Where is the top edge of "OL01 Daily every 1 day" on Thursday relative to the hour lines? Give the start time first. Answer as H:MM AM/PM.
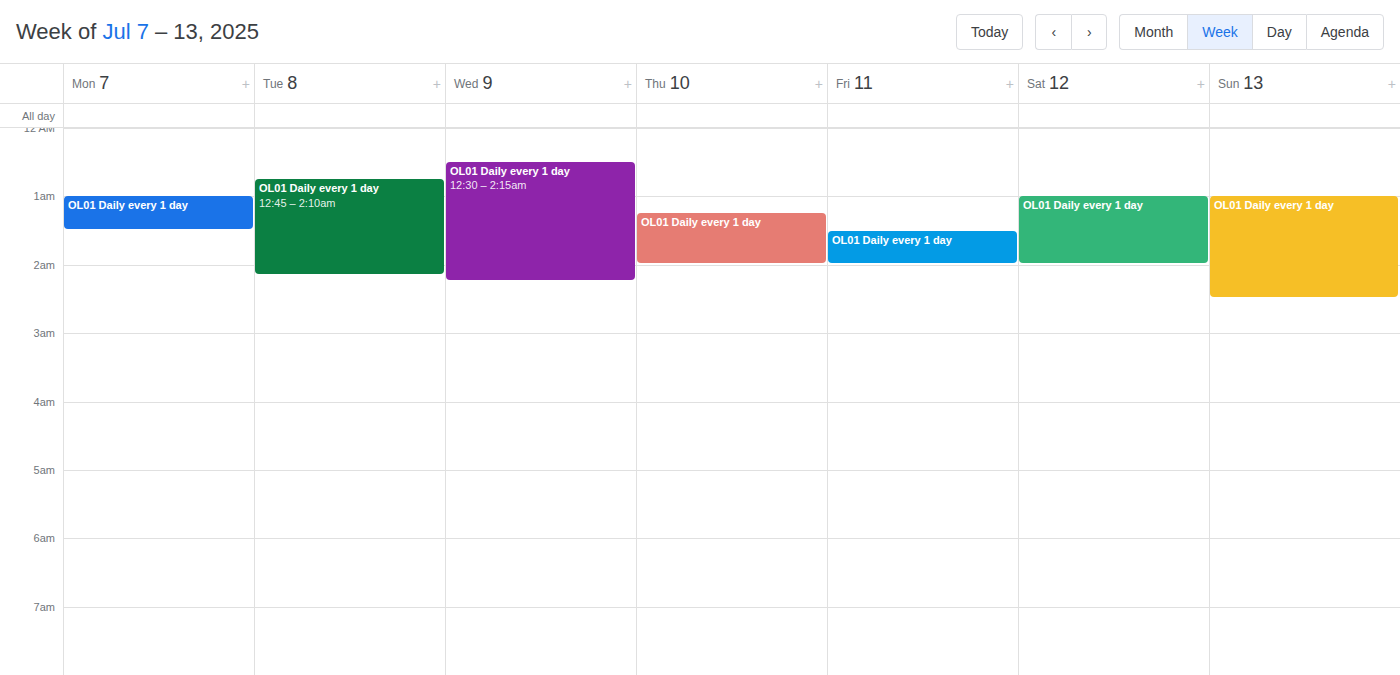
1:15 AM -- neither: a quarter of the way from the 1 AM line to the 2 AM line.